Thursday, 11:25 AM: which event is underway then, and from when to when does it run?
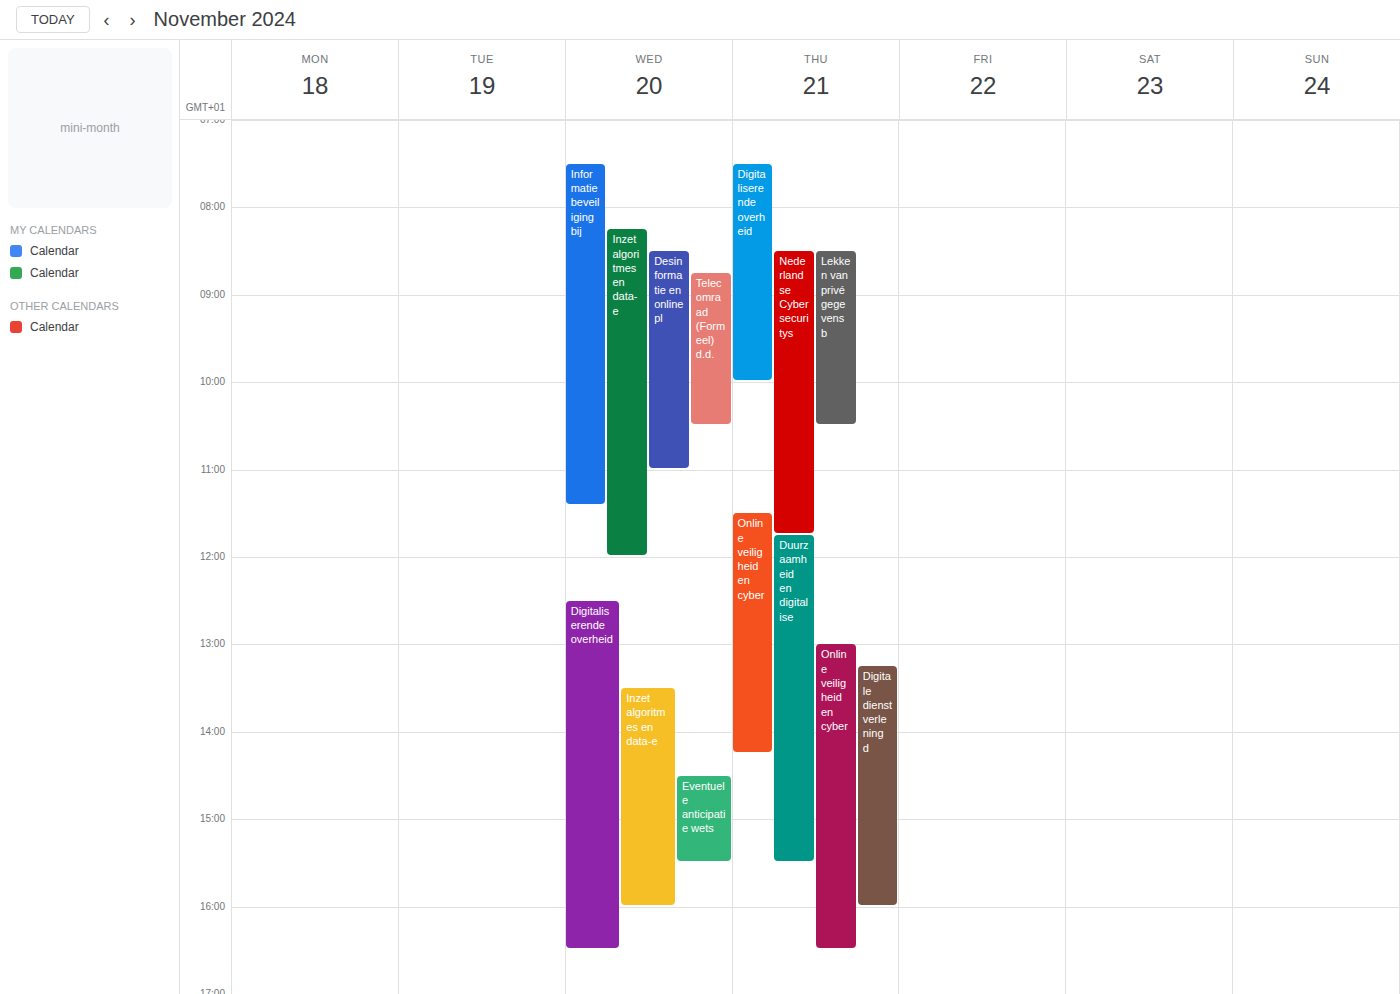
"Nederlandse Cybersecuritys", 8:30 AM to 11:45 AM